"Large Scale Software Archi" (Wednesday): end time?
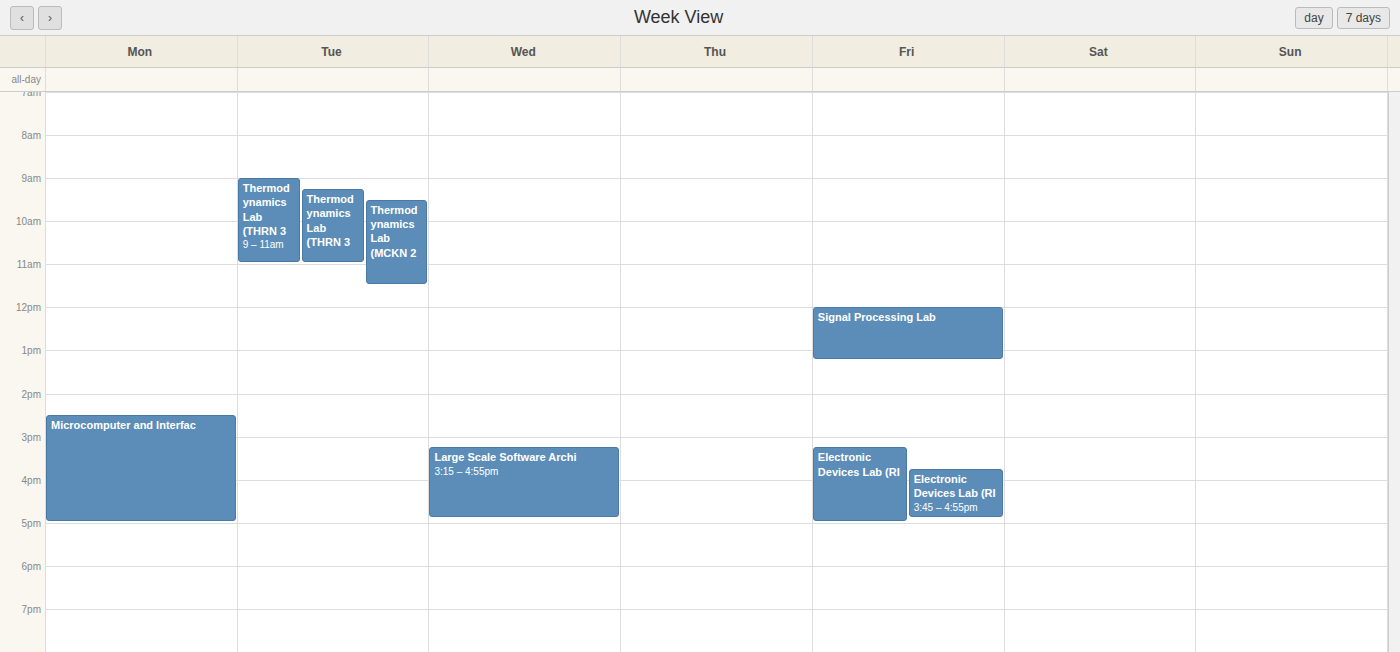
4:55 PM